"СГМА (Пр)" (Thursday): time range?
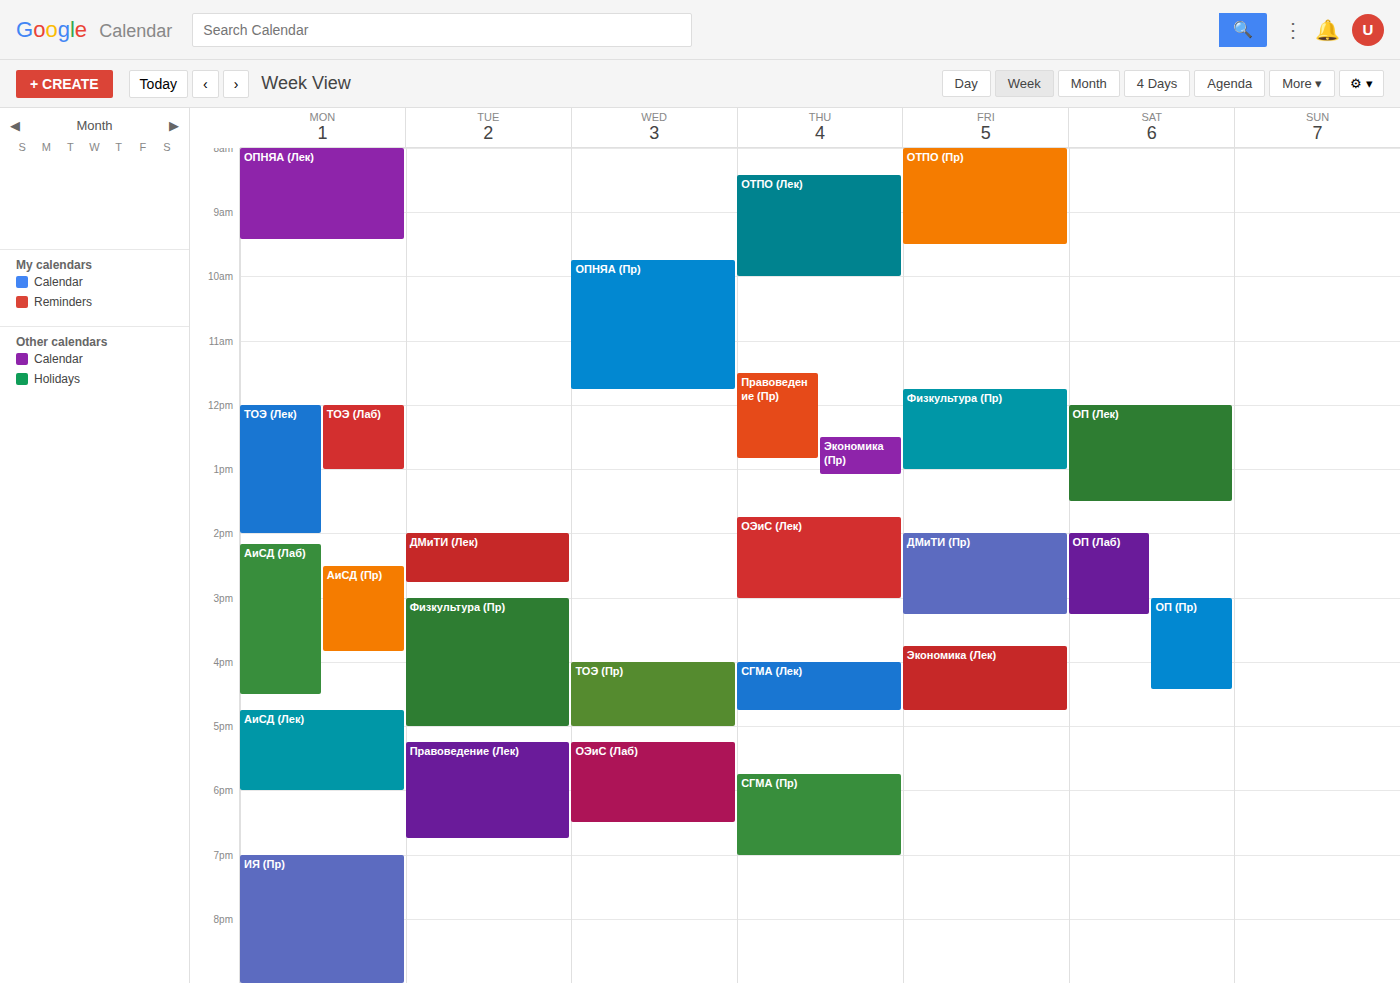
5:45 PM to 7:00 PM